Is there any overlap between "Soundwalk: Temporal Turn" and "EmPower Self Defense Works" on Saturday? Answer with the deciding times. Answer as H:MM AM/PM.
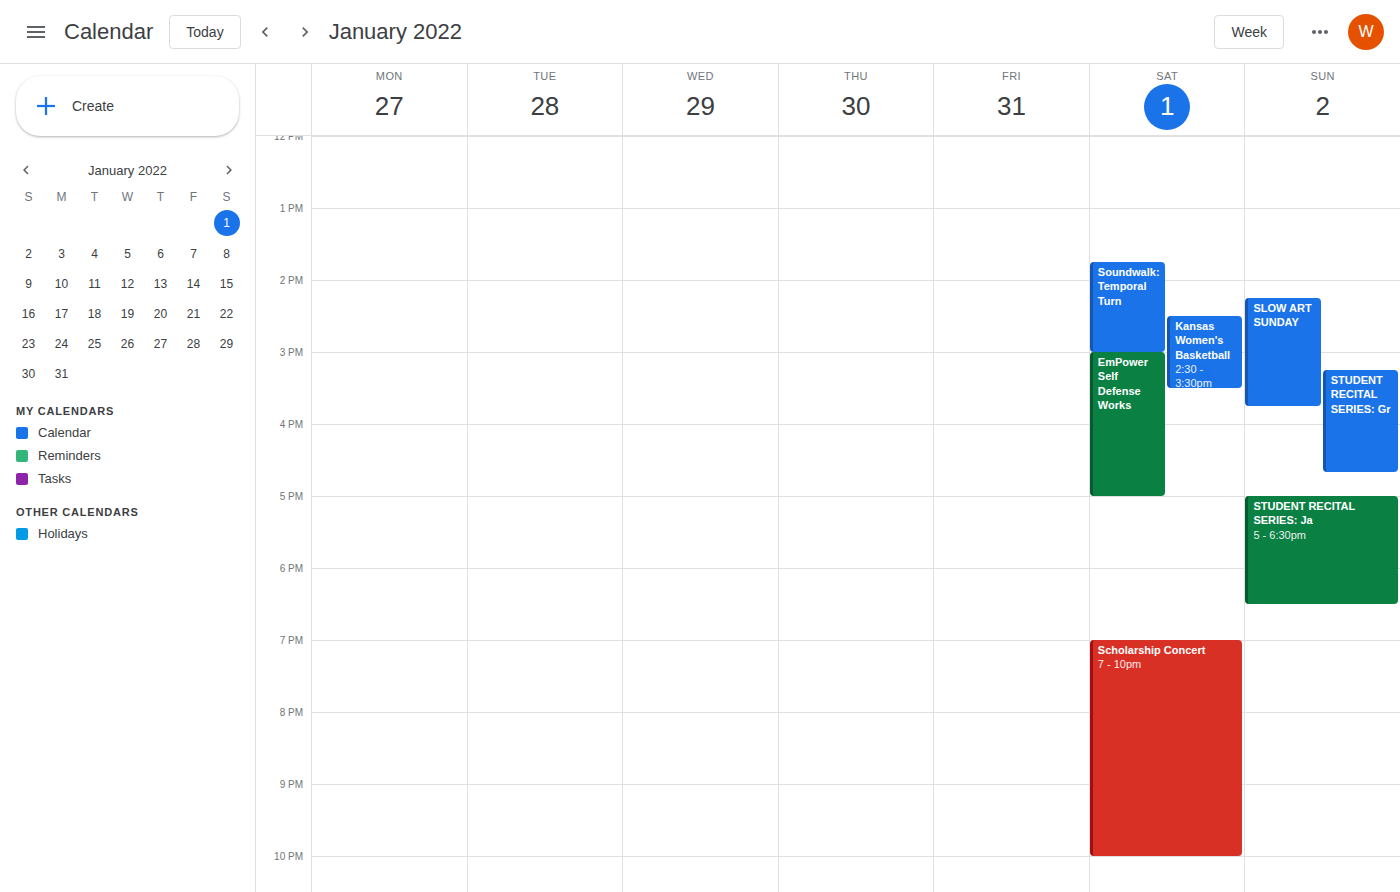
"Soundwalk: Temporal Turn" ends at 3:00 PM, exactly when "EmPower Self Defense Works" starts -- they touch but do not overlap.